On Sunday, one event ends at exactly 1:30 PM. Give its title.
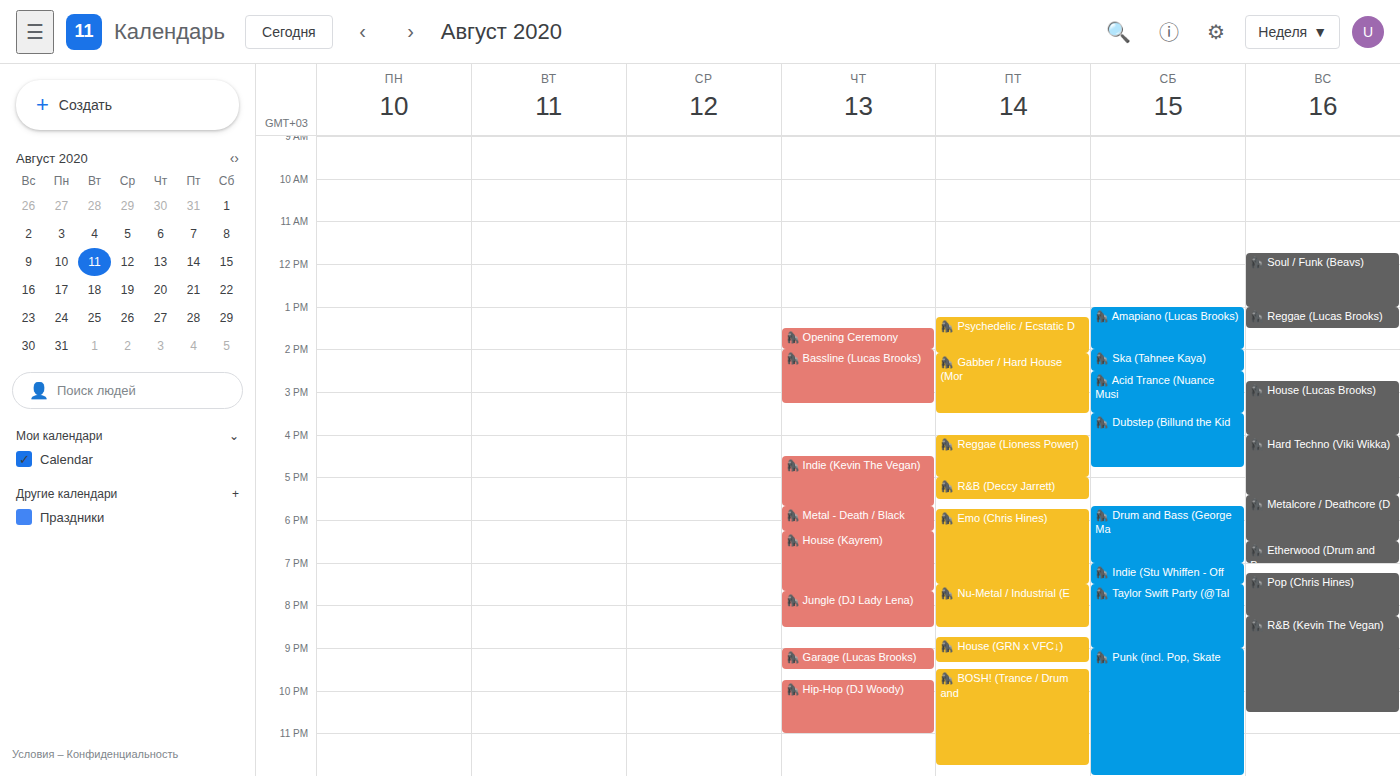
"🦍 Reggae (Lucas Brooks)"